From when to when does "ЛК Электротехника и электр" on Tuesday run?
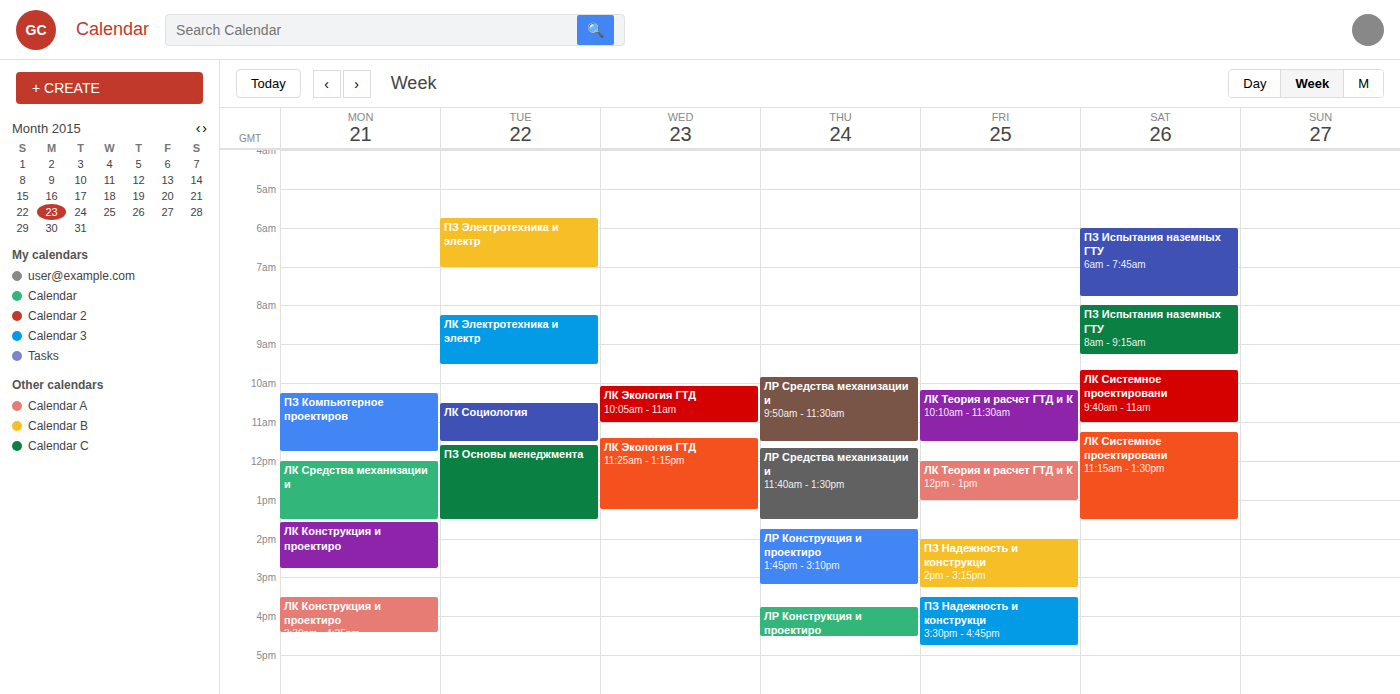
8:15 AM to 9:30 AM